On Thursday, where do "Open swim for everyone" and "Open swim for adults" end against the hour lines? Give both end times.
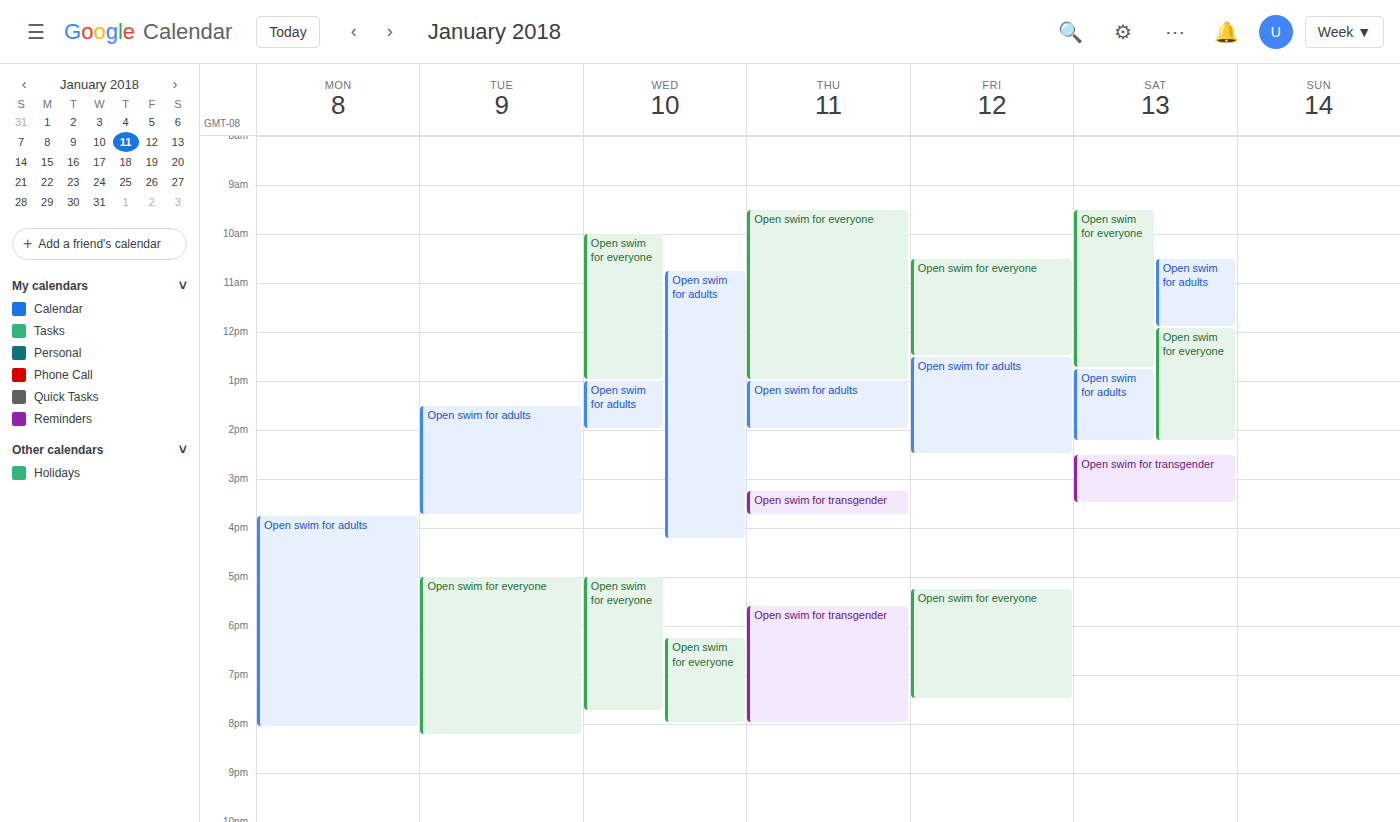
"Open swim for everyone": 1:00 PM, exactly on the 1 PM line. "Open swim for adults": 2:00 PM, exactly on the 2 PM line.